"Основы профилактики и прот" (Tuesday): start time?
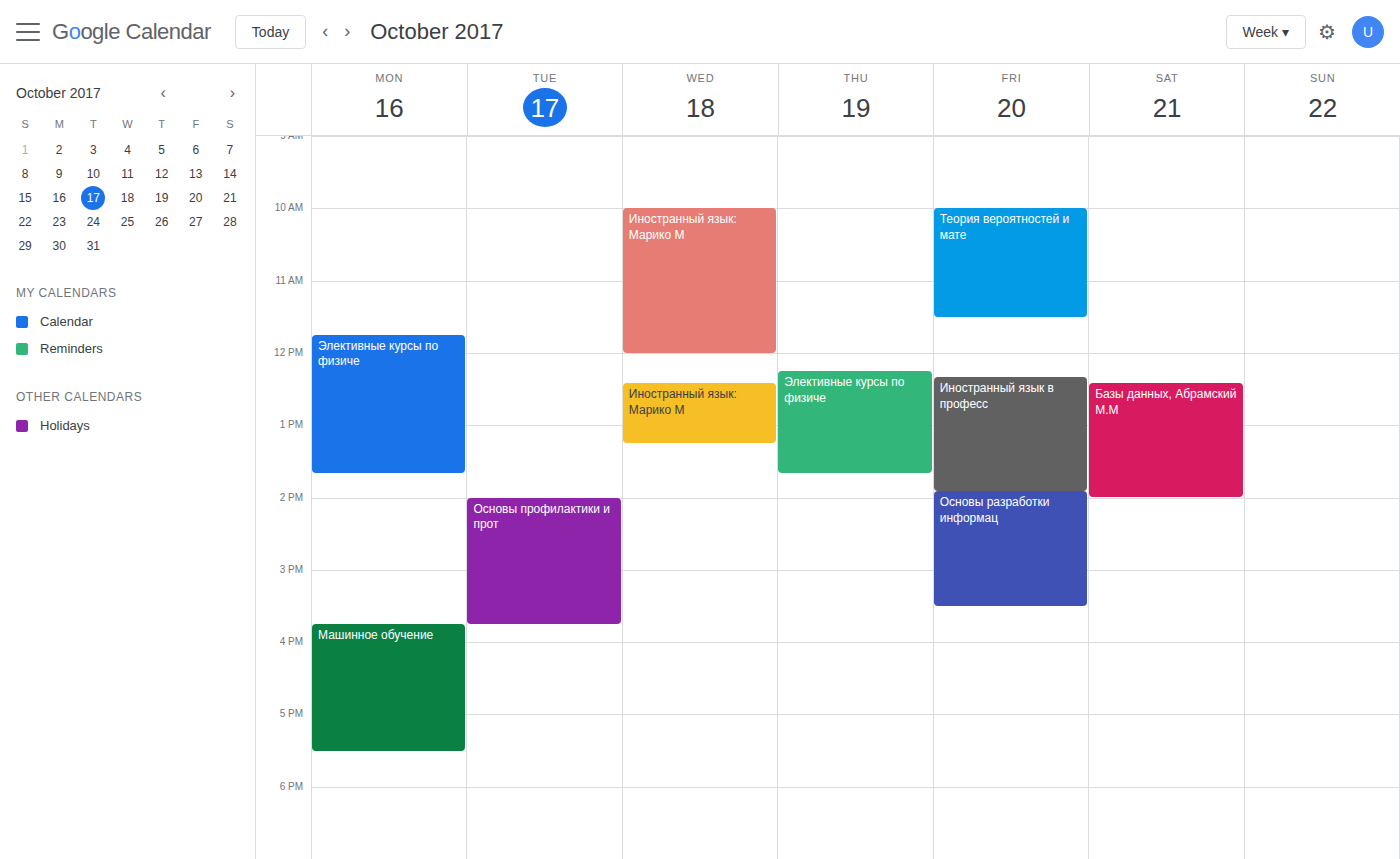
2:00 PM